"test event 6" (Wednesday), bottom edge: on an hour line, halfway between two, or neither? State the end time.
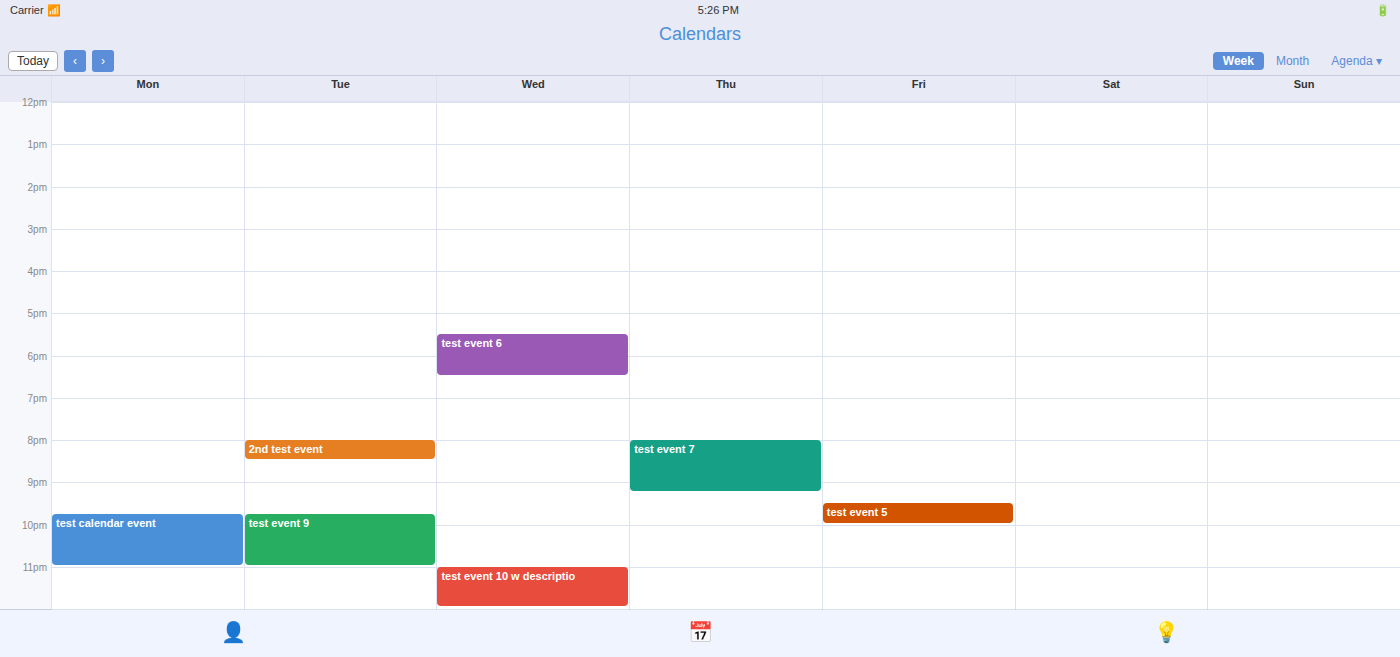
6:30 PM -- halfway between the 6 PM and 7 PM lines.